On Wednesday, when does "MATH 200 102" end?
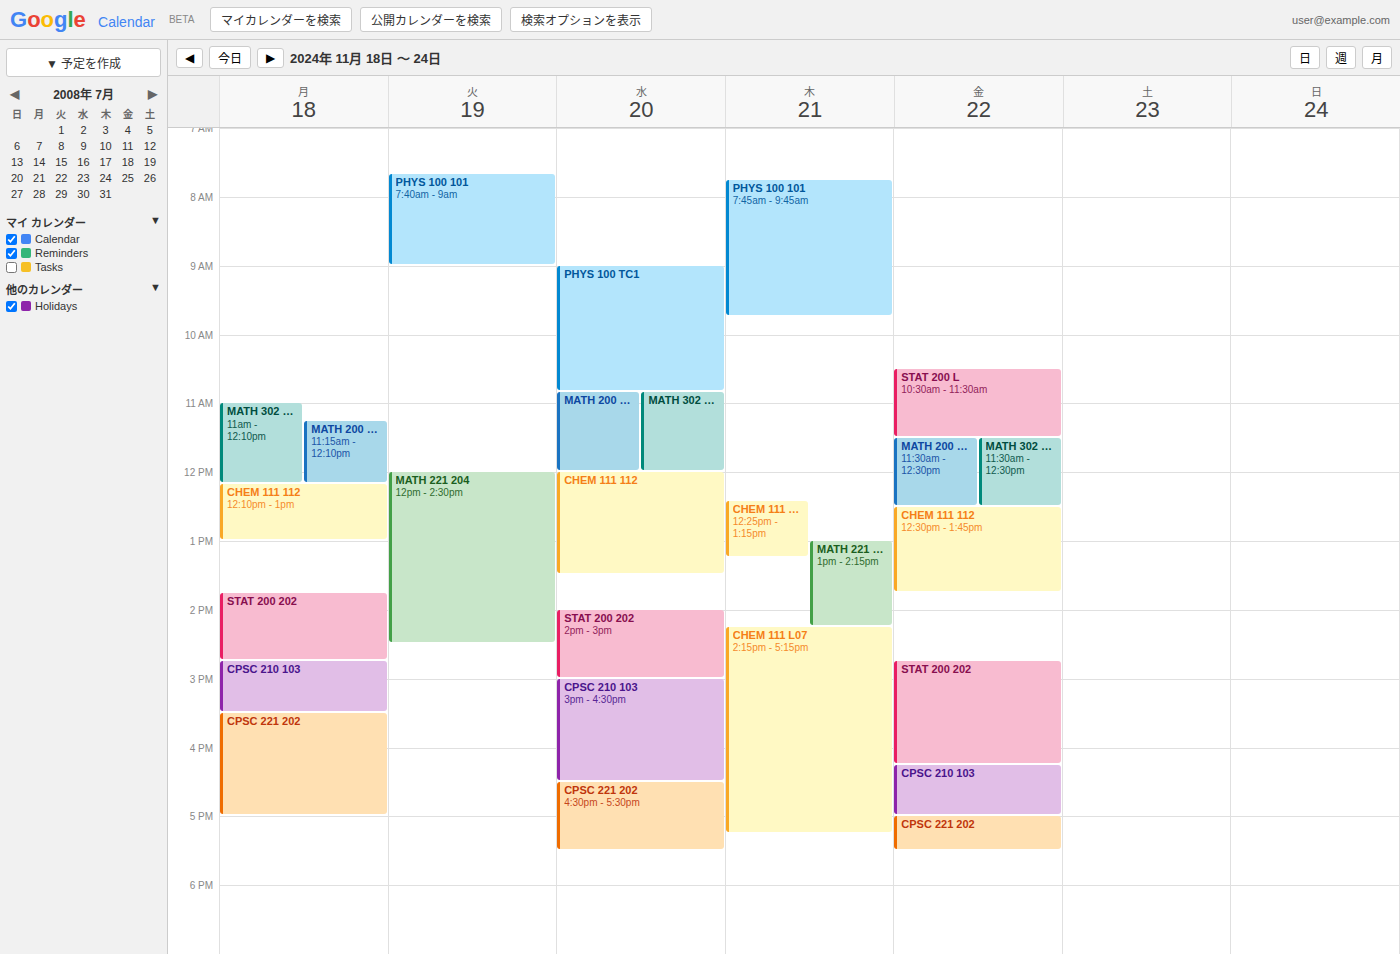
12:00 PM